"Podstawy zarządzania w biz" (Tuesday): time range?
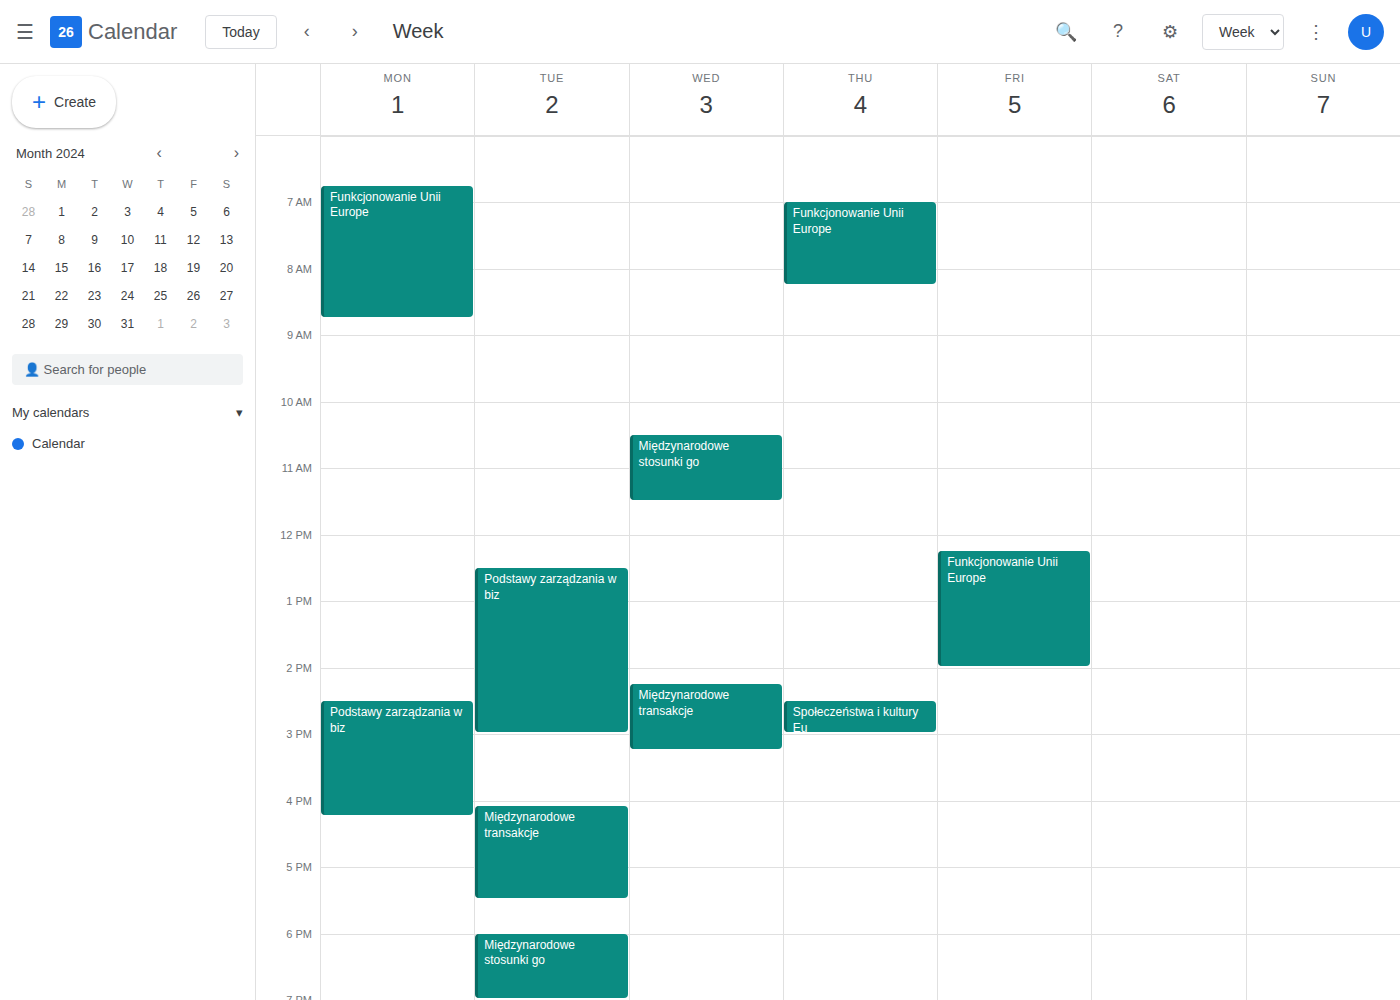
12:30 PM to 3:00 PM